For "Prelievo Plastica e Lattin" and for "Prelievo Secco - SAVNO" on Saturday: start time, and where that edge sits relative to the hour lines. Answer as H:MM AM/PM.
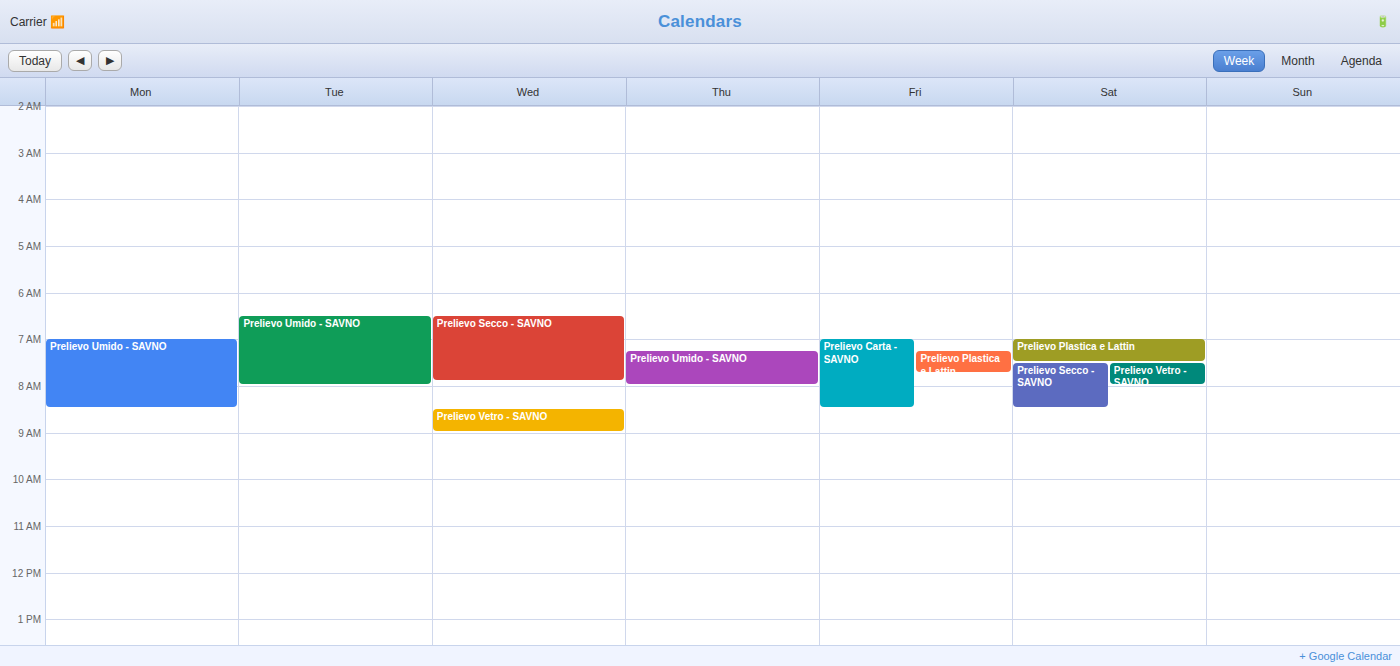
"Prelievo Plastica e Lattin": 7:00 AM, exactly on the 7 AM line. "Prelievo Secco - SAVNO": 7:30 AM, halfway between the 7 AM and 8 AM lines.